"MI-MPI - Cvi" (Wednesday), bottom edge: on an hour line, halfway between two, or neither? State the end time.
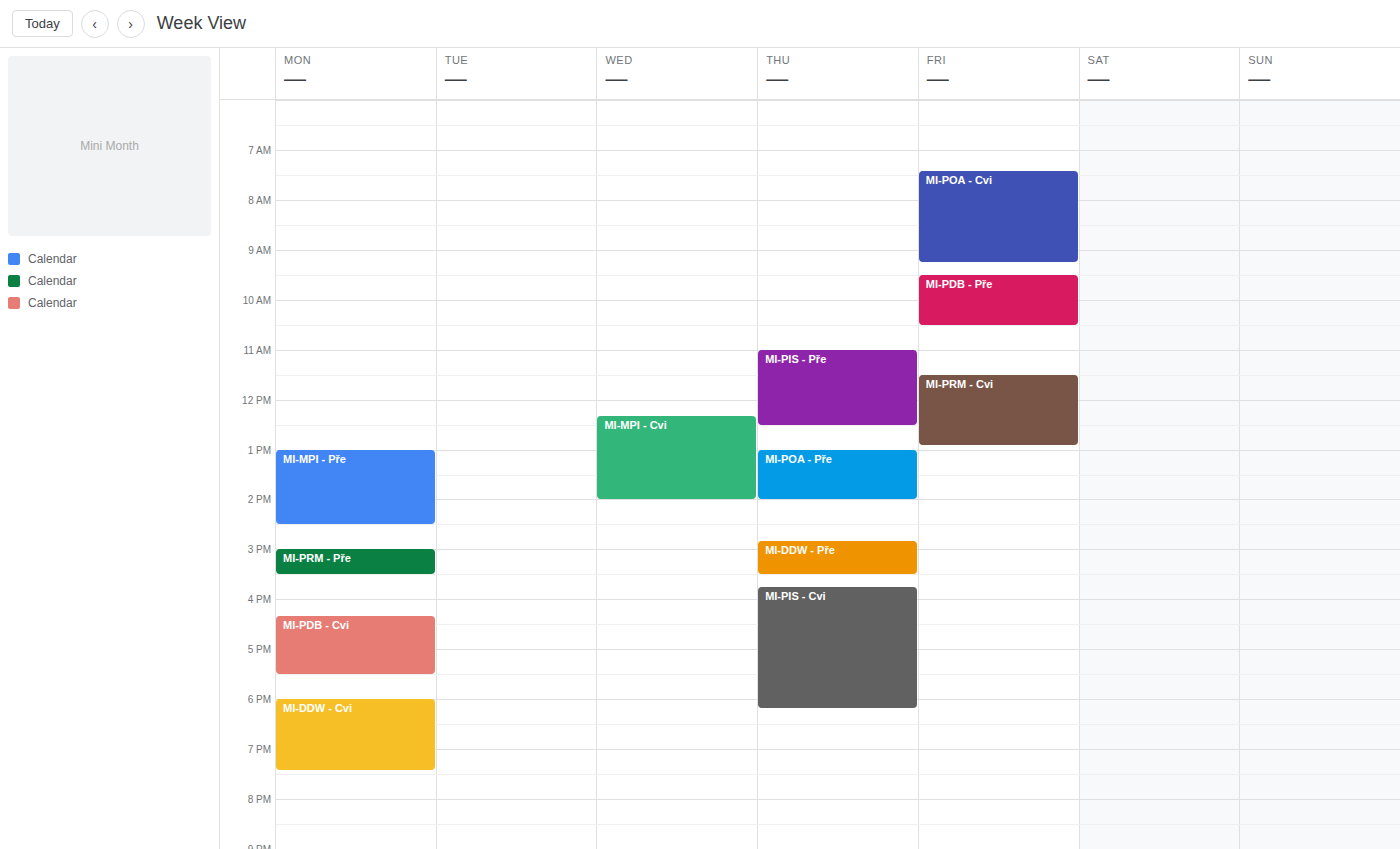
2:00 PM -- exactly on the 2 PM line.